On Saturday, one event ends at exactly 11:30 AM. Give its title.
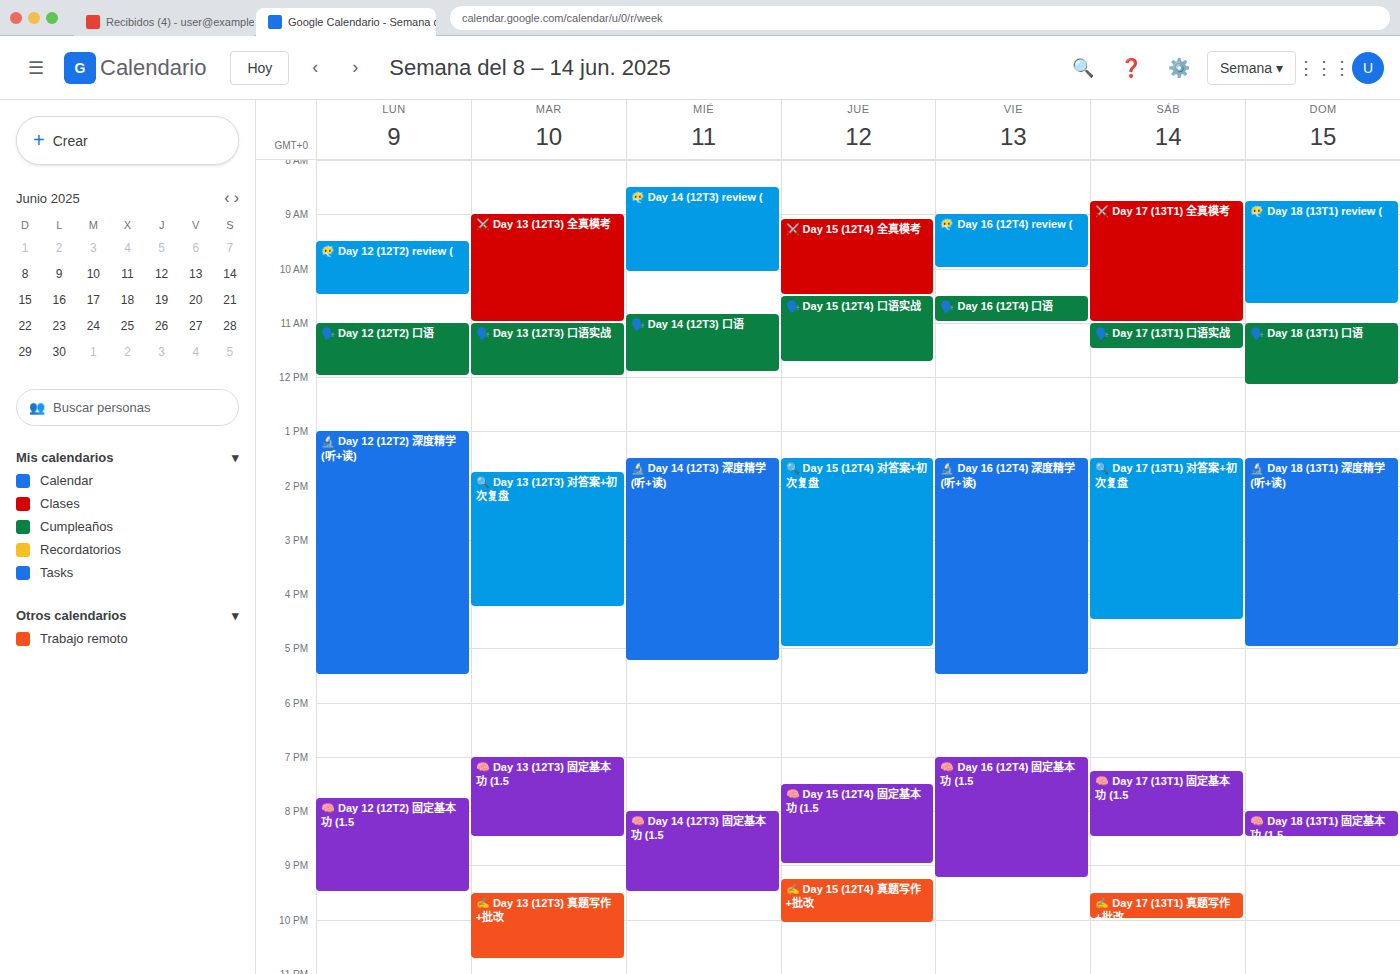
"🗣️ Day 17 (13T1) 口语实战"